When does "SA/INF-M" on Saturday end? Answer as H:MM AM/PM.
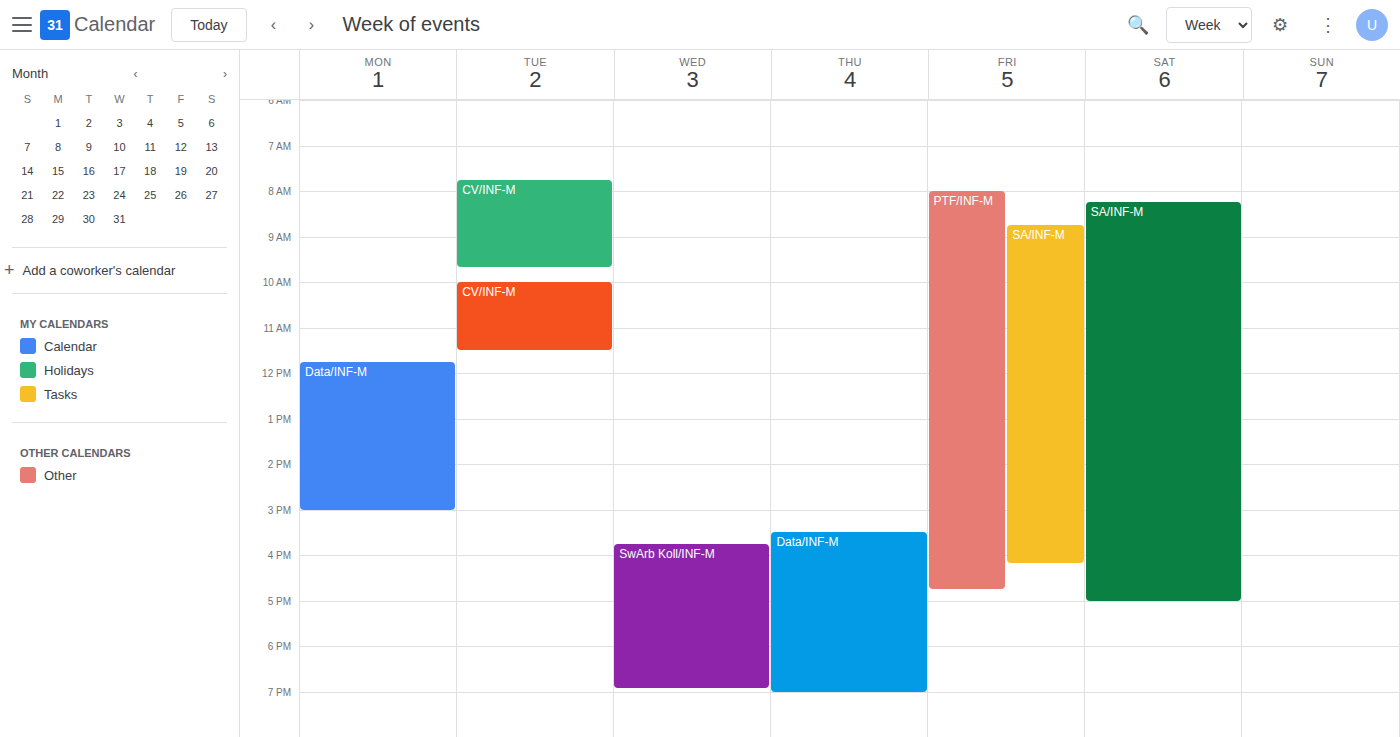
5:00 PM